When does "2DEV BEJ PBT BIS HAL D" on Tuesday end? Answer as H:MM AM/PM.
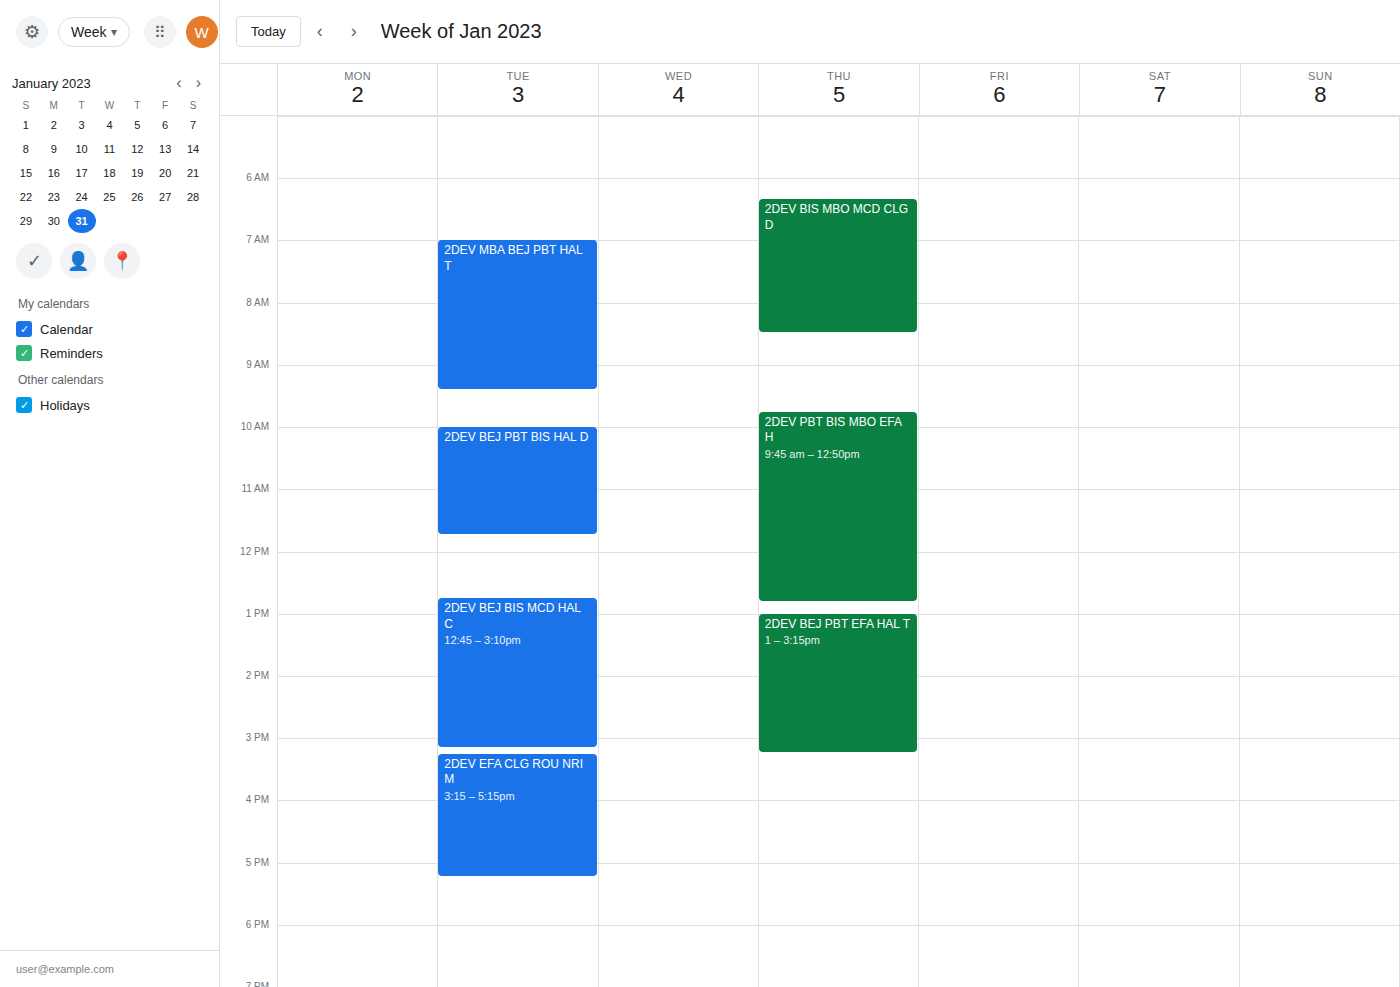
11:45 AM